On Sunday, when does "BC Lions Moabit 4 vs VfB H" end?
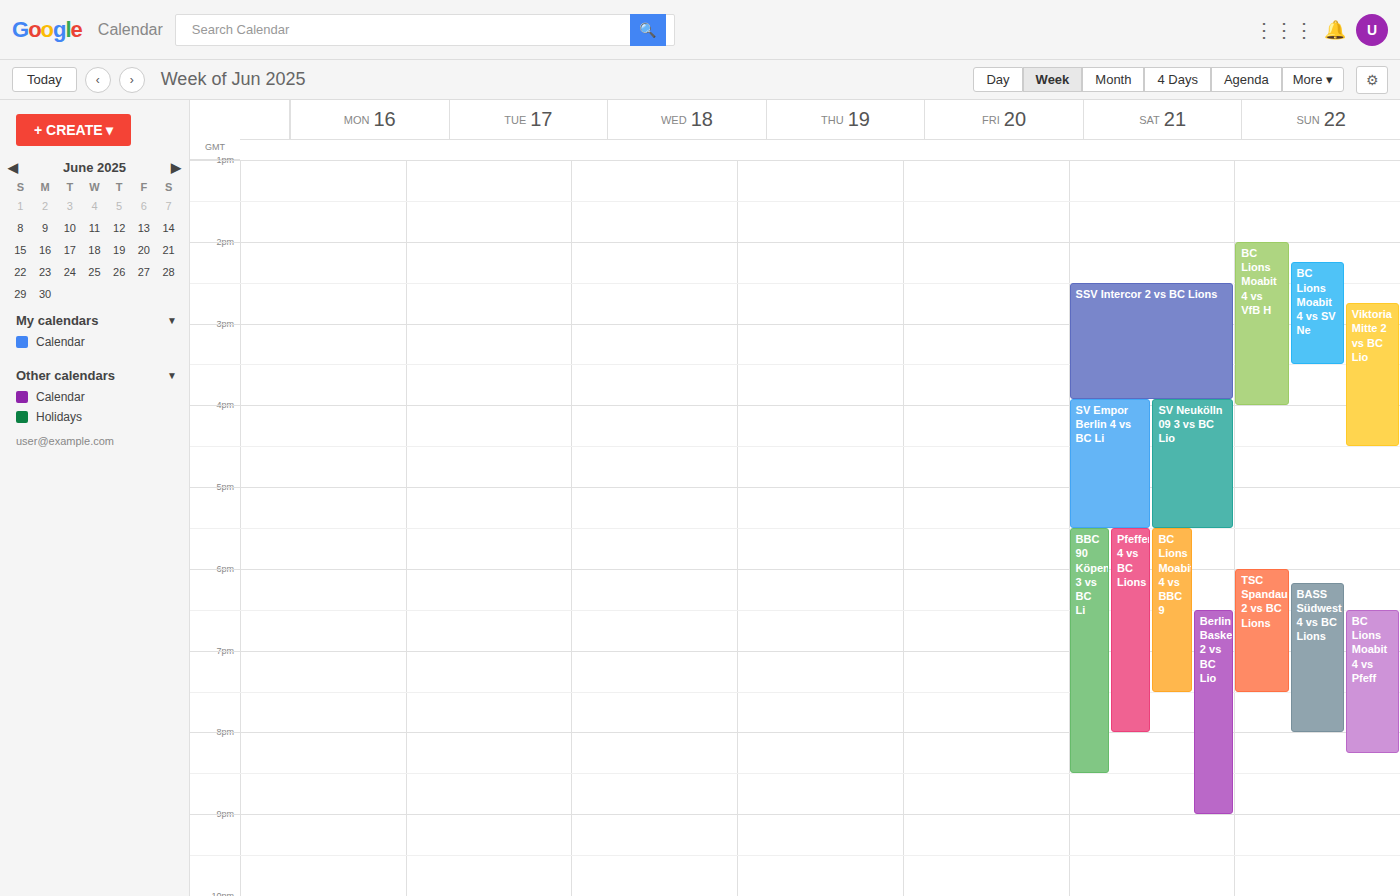
4:00 PM